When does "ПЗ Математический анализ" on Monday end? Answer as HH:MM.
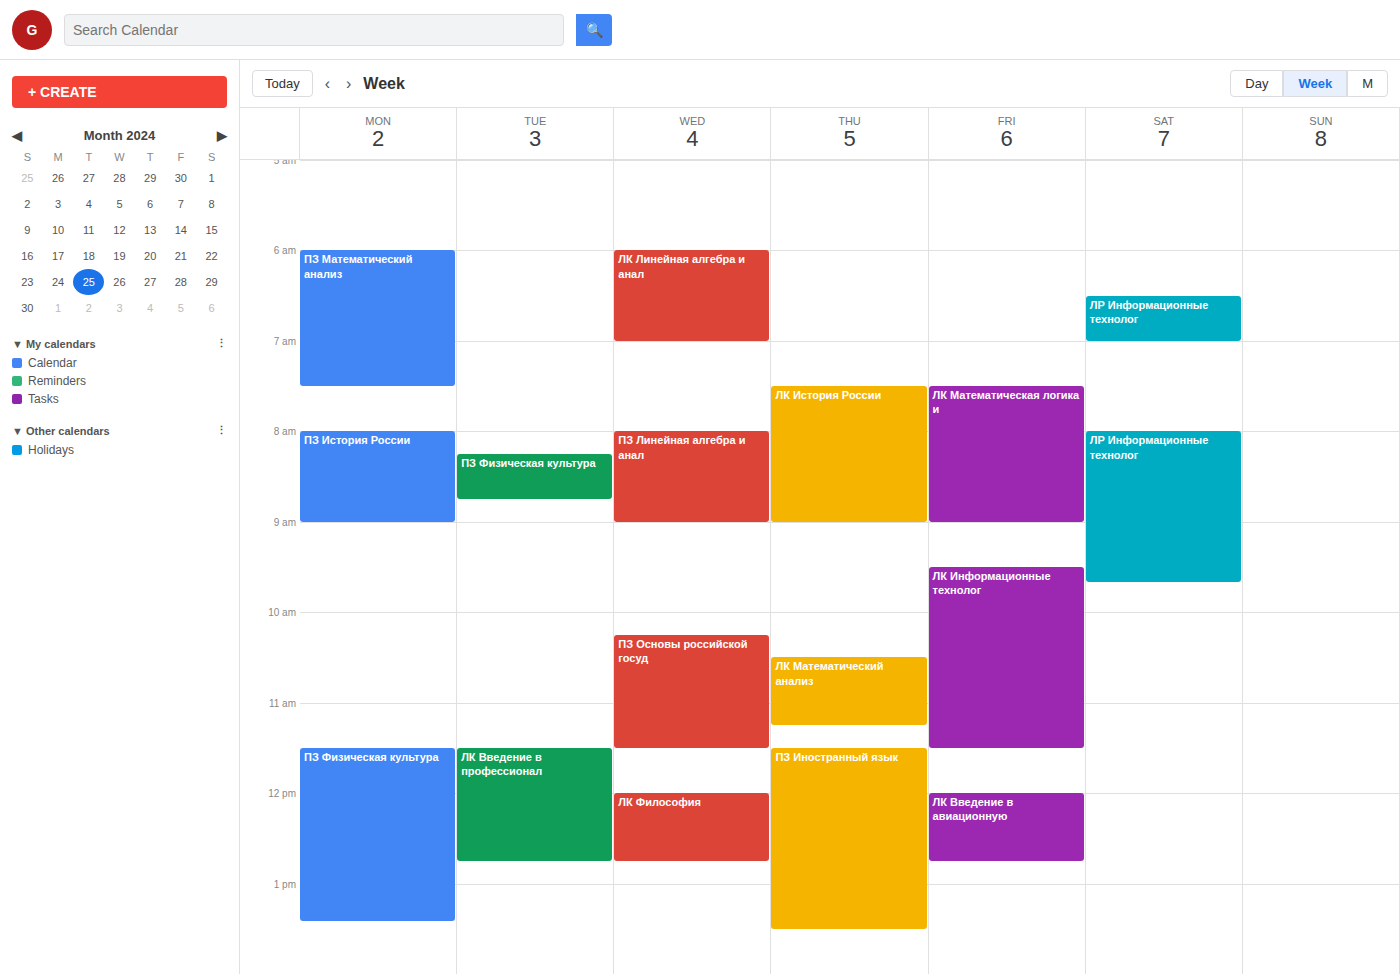
07:30